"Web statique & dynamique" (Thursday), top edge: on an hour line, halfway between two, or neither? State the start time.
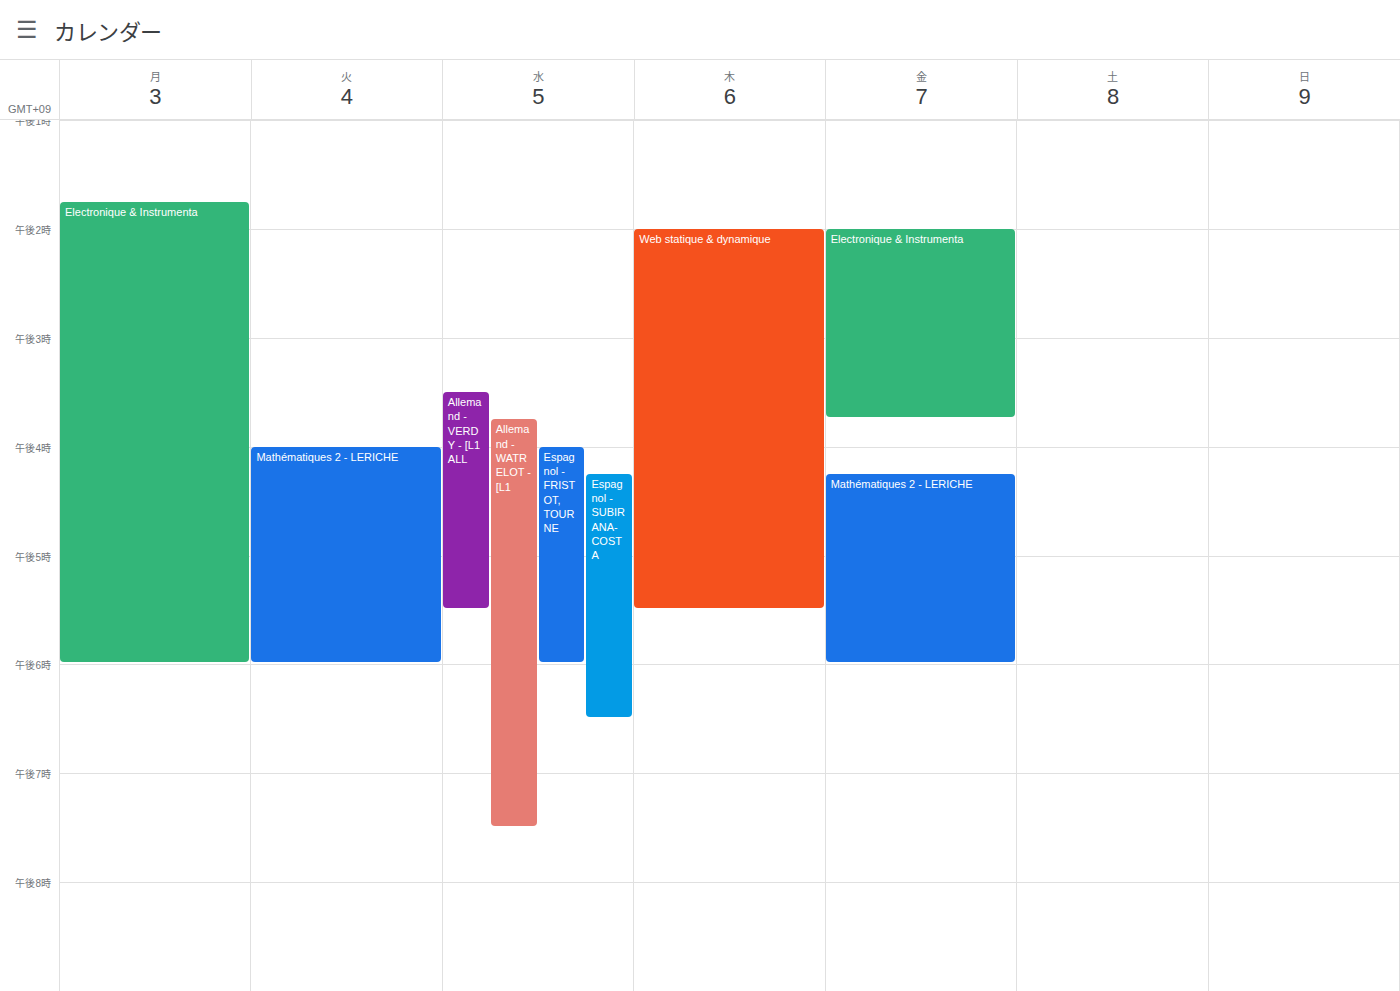
2:00 PM -- exactly on the 2 PM line.